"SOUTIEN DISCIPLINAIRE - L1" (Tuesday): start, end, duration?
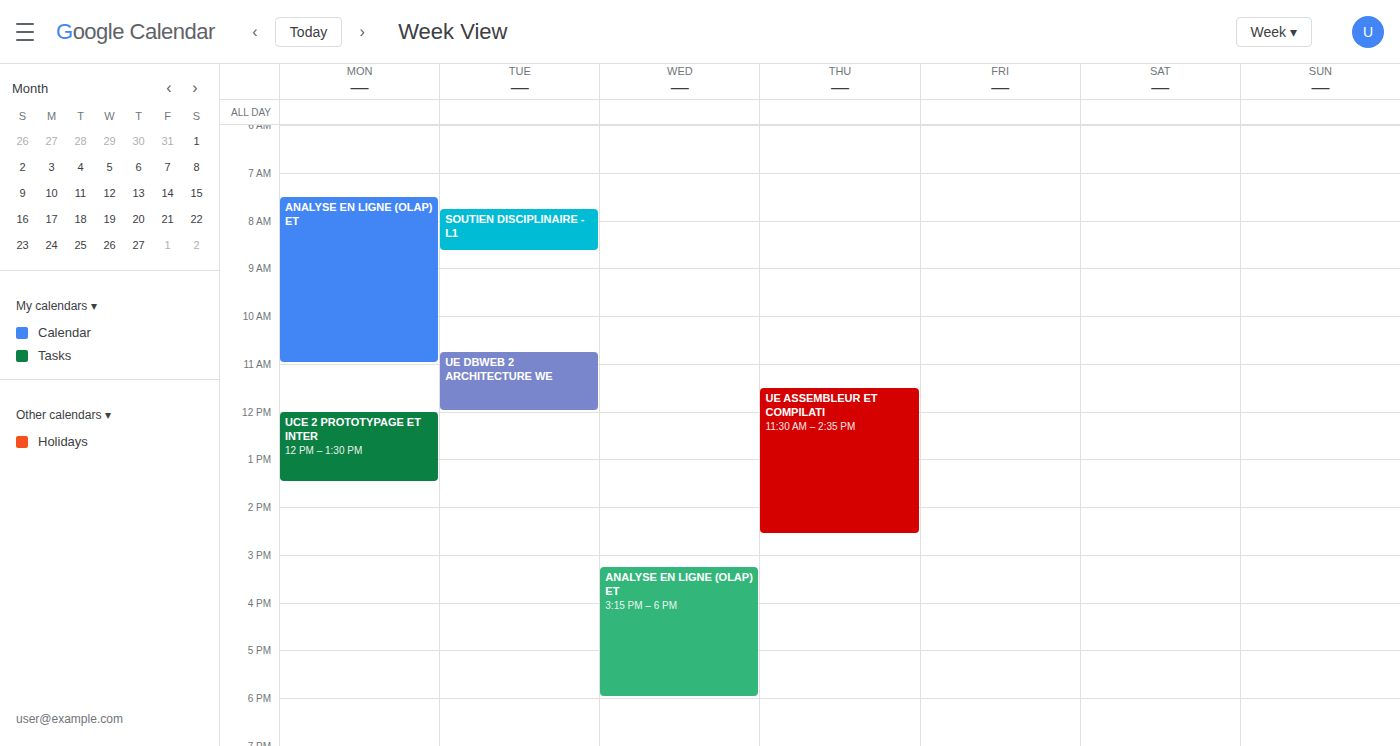
7:45 AM to 8:40 AM, 55 minutes